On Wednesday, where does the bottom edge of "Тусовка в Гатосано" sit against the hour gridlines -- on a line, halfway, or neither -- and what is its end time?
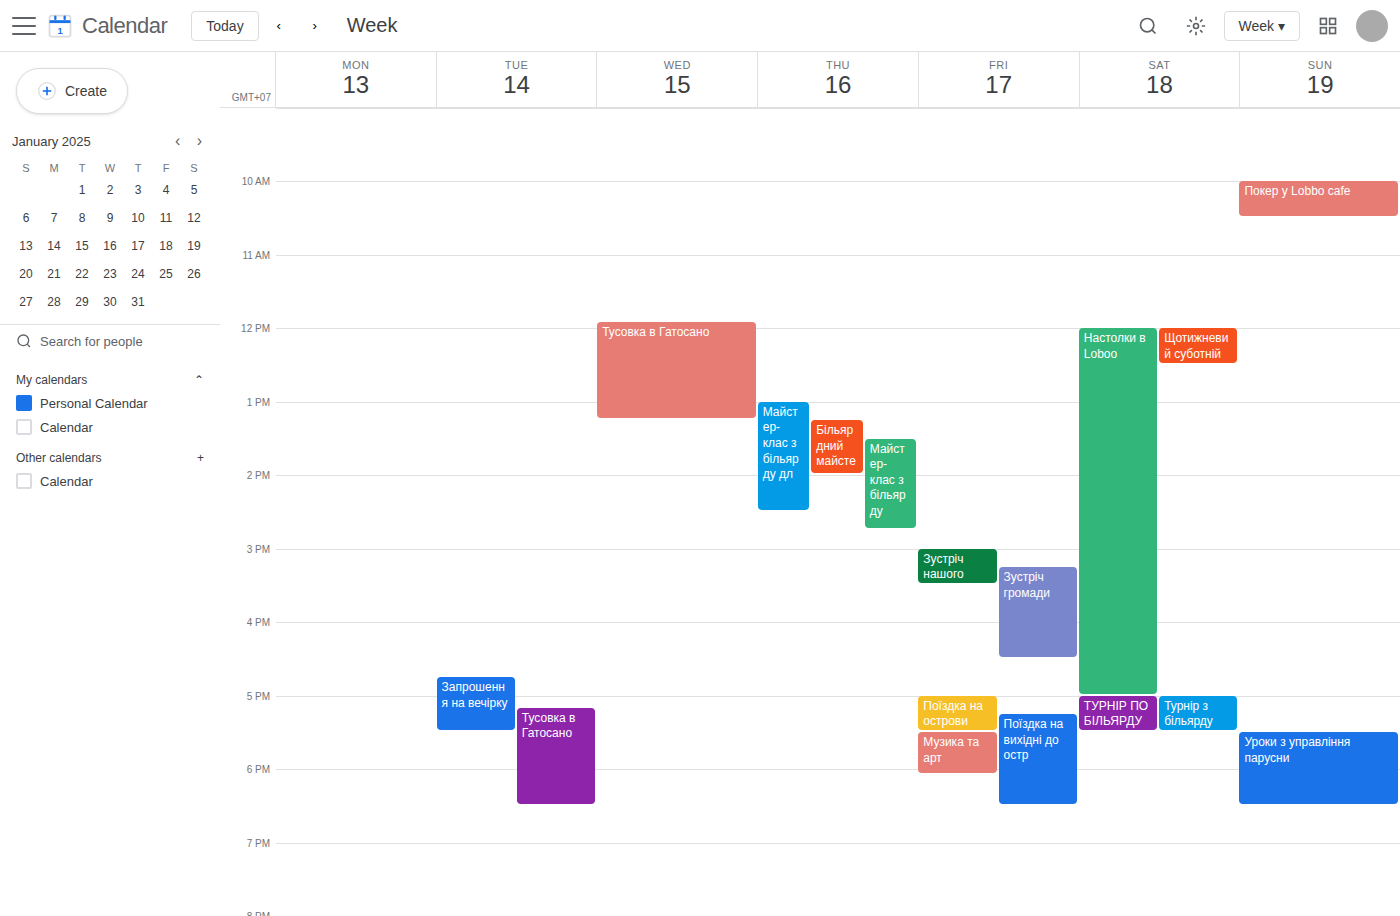
1:15 PM -- neither: a quarter of the way from the 1 PM line to the 2 PM line.